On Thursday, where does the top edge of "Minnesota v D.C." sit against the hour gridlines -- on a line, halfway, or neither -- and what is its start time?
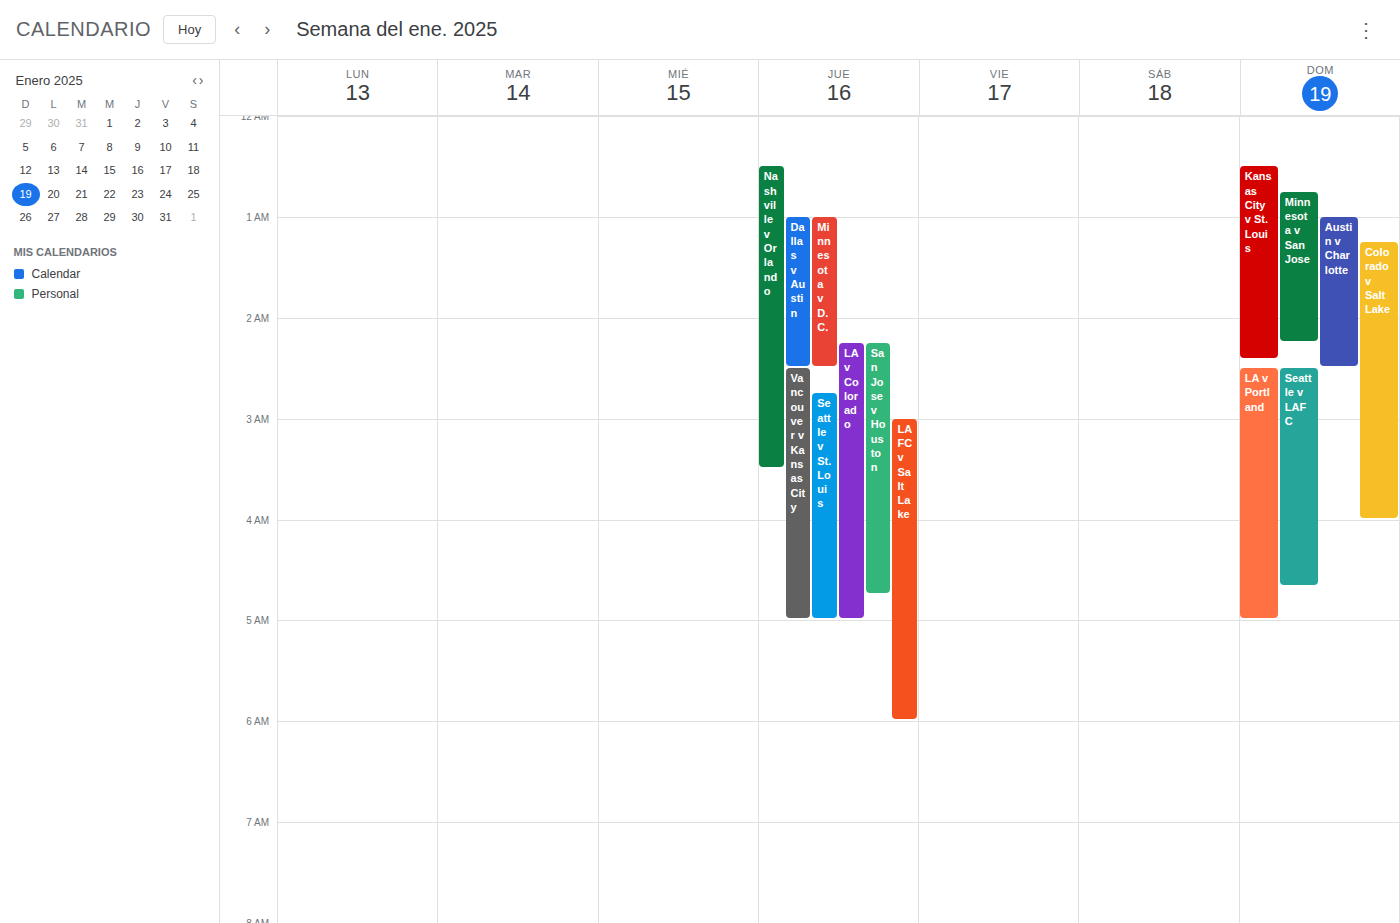
1:00 AM -- exactly on the 1 AM line.